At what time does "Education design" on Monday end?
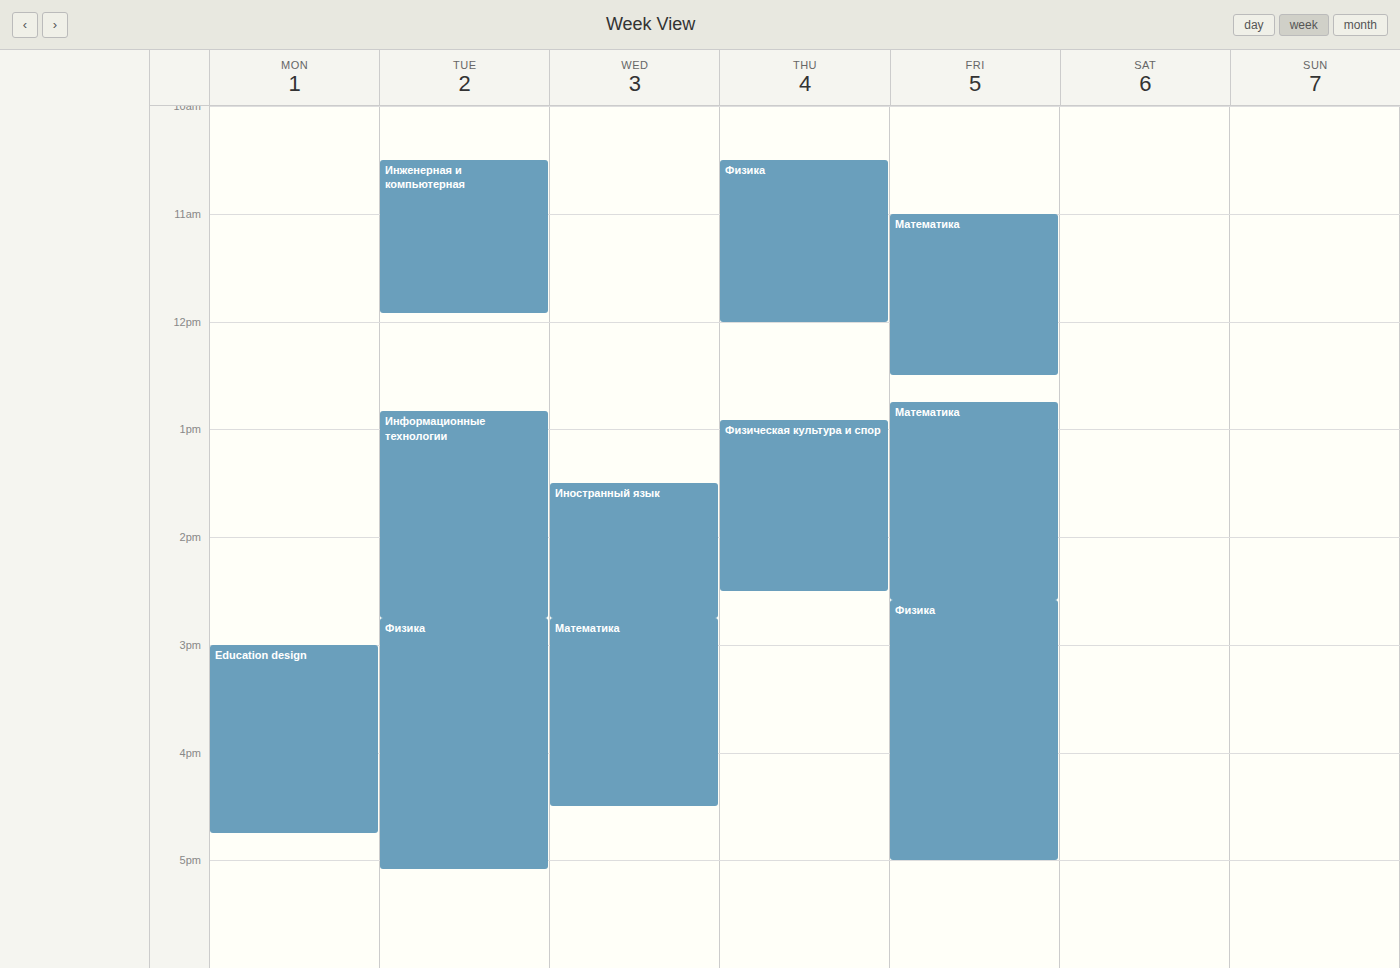
16:45